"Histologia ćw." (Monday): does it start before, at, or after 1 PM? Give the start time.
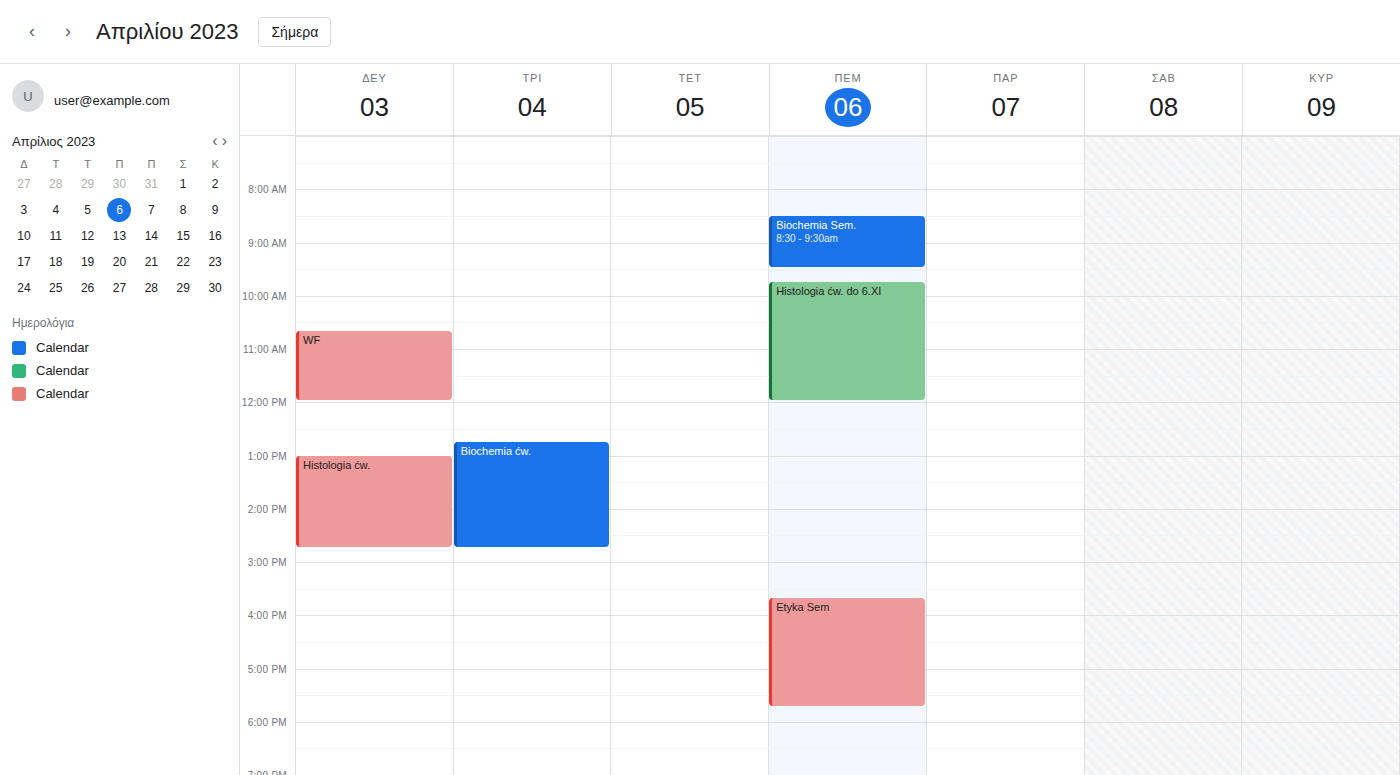
1:00 PM -- exactly at 1 PM, on the 1 PM line.